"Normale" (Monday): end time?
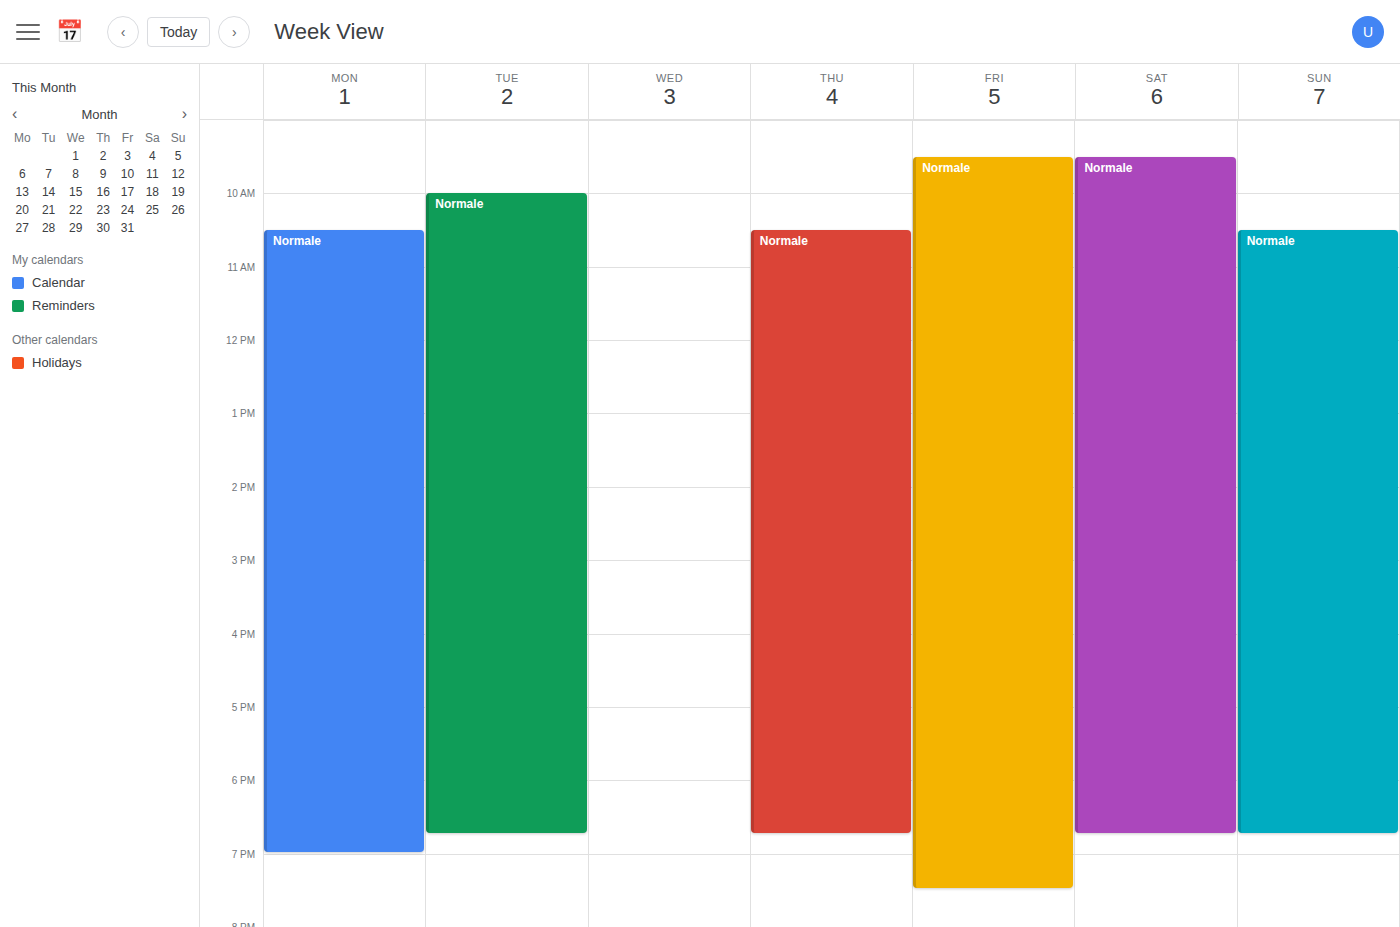
7:00 PM